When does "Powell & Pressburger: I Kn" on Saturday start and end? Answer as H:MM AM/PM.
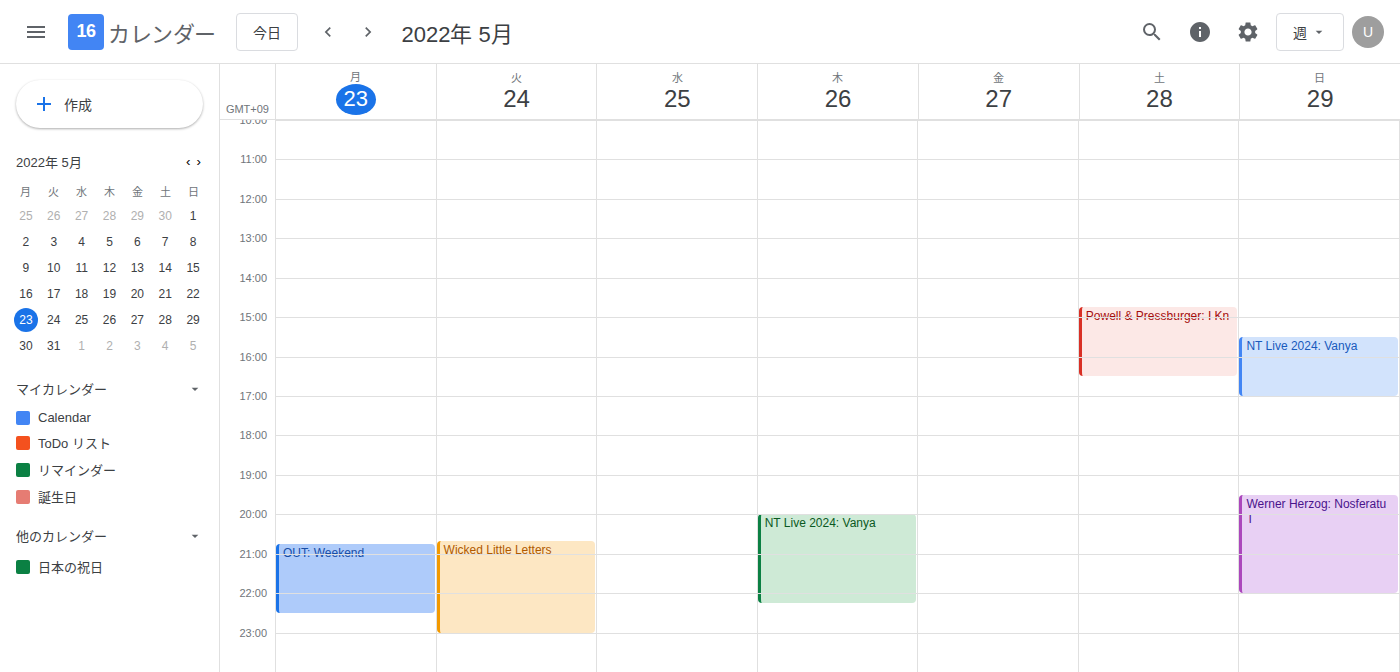
2:45 PM to 4:30 PM